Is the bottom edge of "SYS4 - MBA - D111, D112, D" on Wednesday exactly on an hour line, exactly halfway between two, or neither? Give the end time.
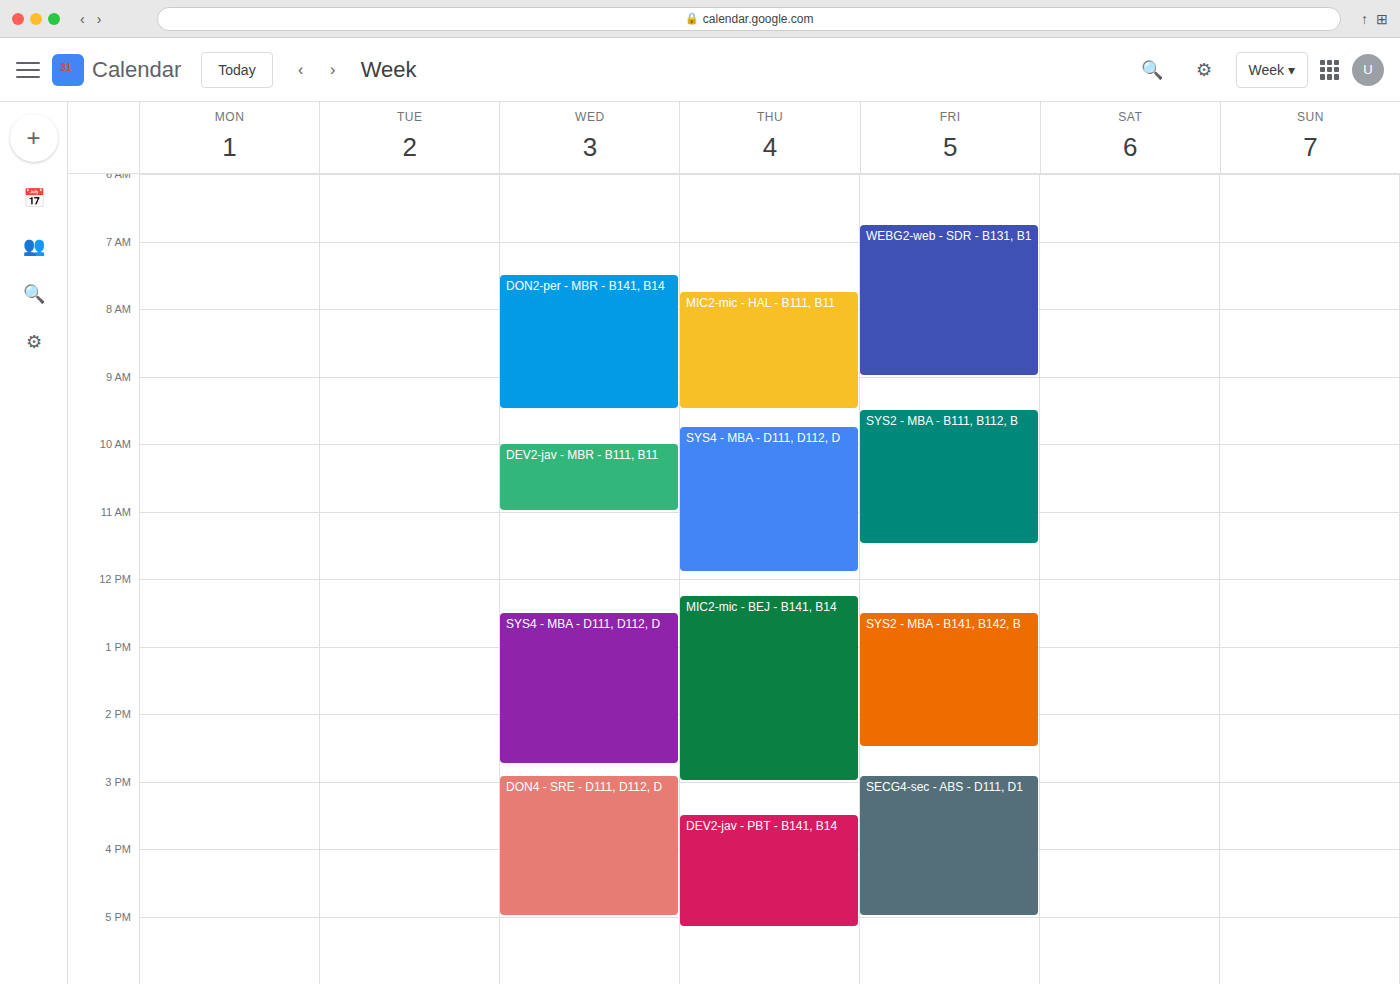
2:45 PM -- neither: three quarters of the way from the 2 PM line to the 3 PM line.